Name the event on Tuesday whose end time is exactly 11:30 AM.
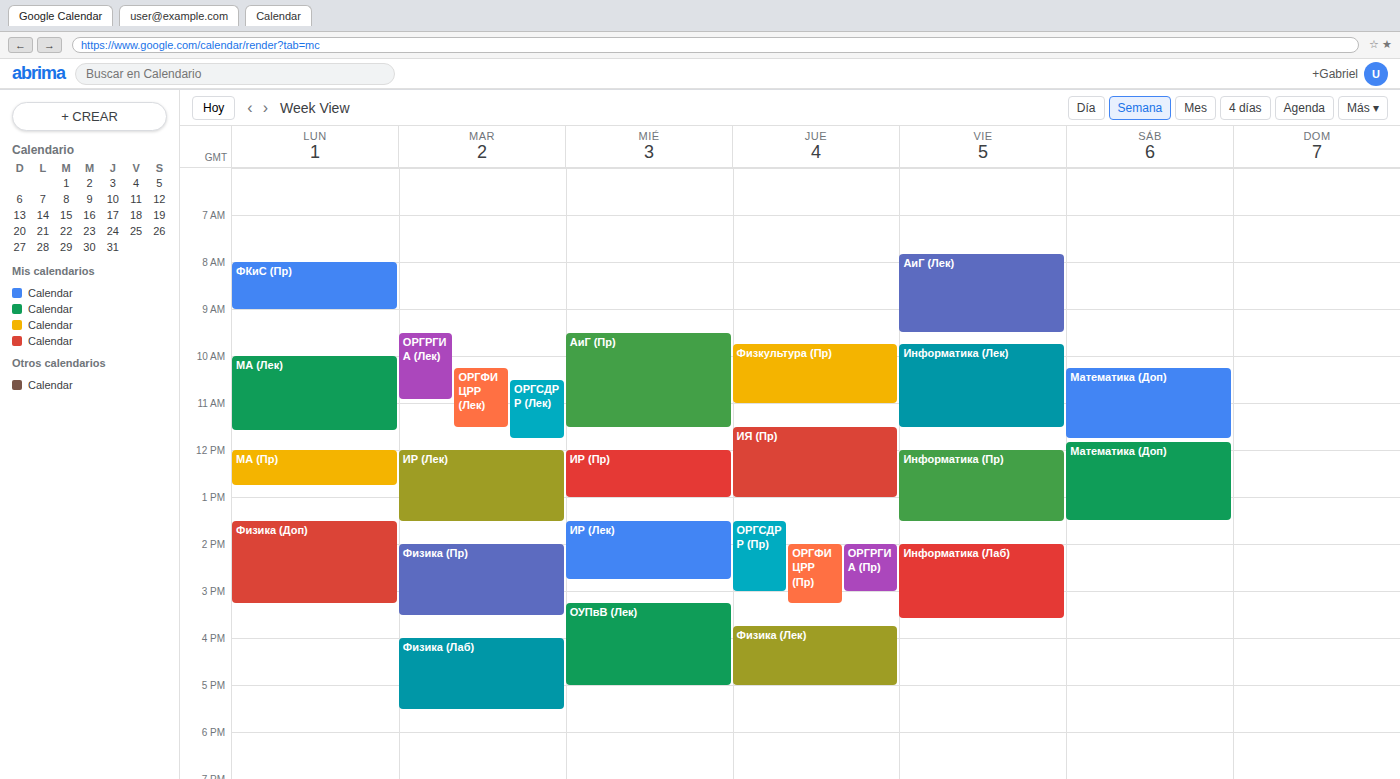
"ОРГФИЦРР (Лек)"